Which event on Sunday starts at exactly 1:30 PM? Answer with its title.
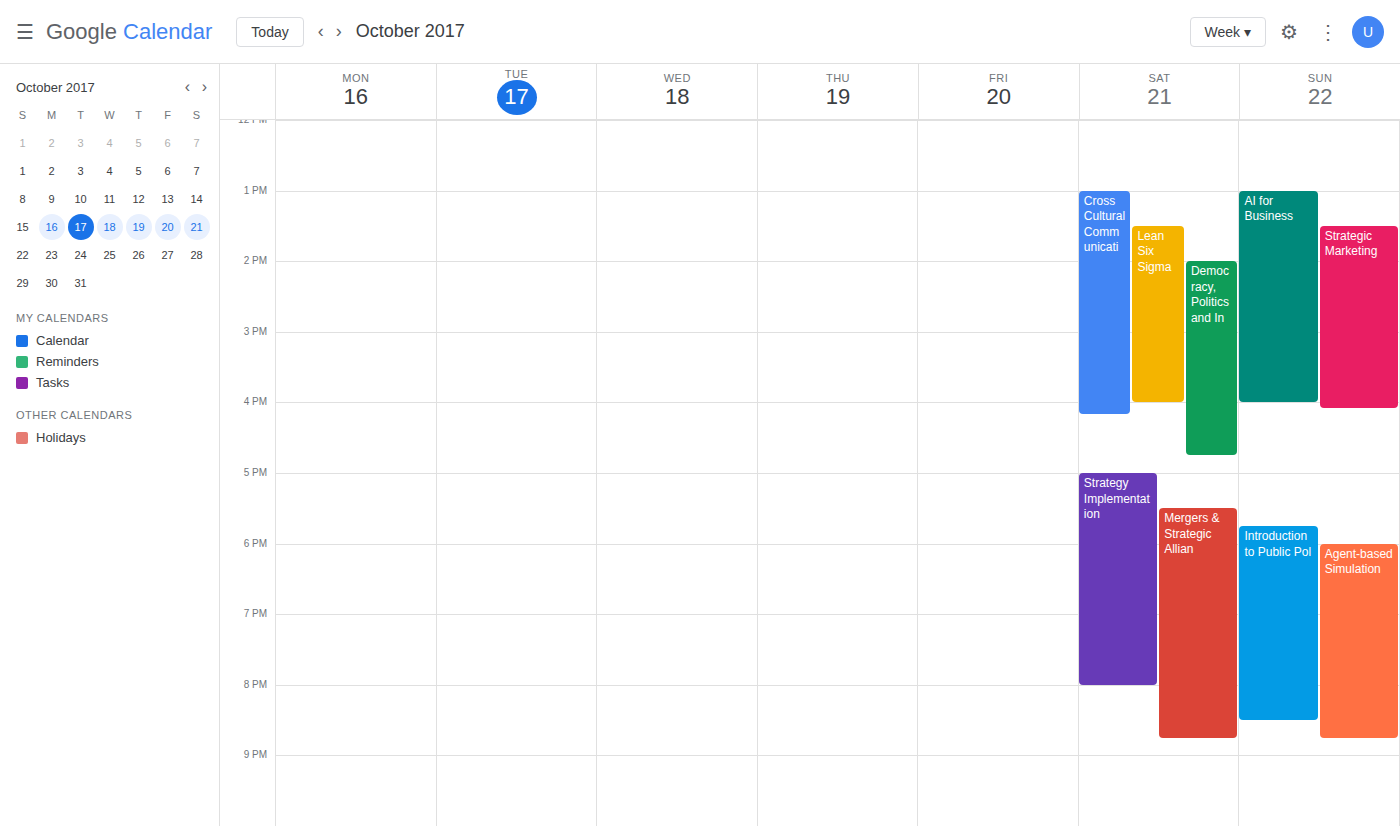
"Strategic Marketing"